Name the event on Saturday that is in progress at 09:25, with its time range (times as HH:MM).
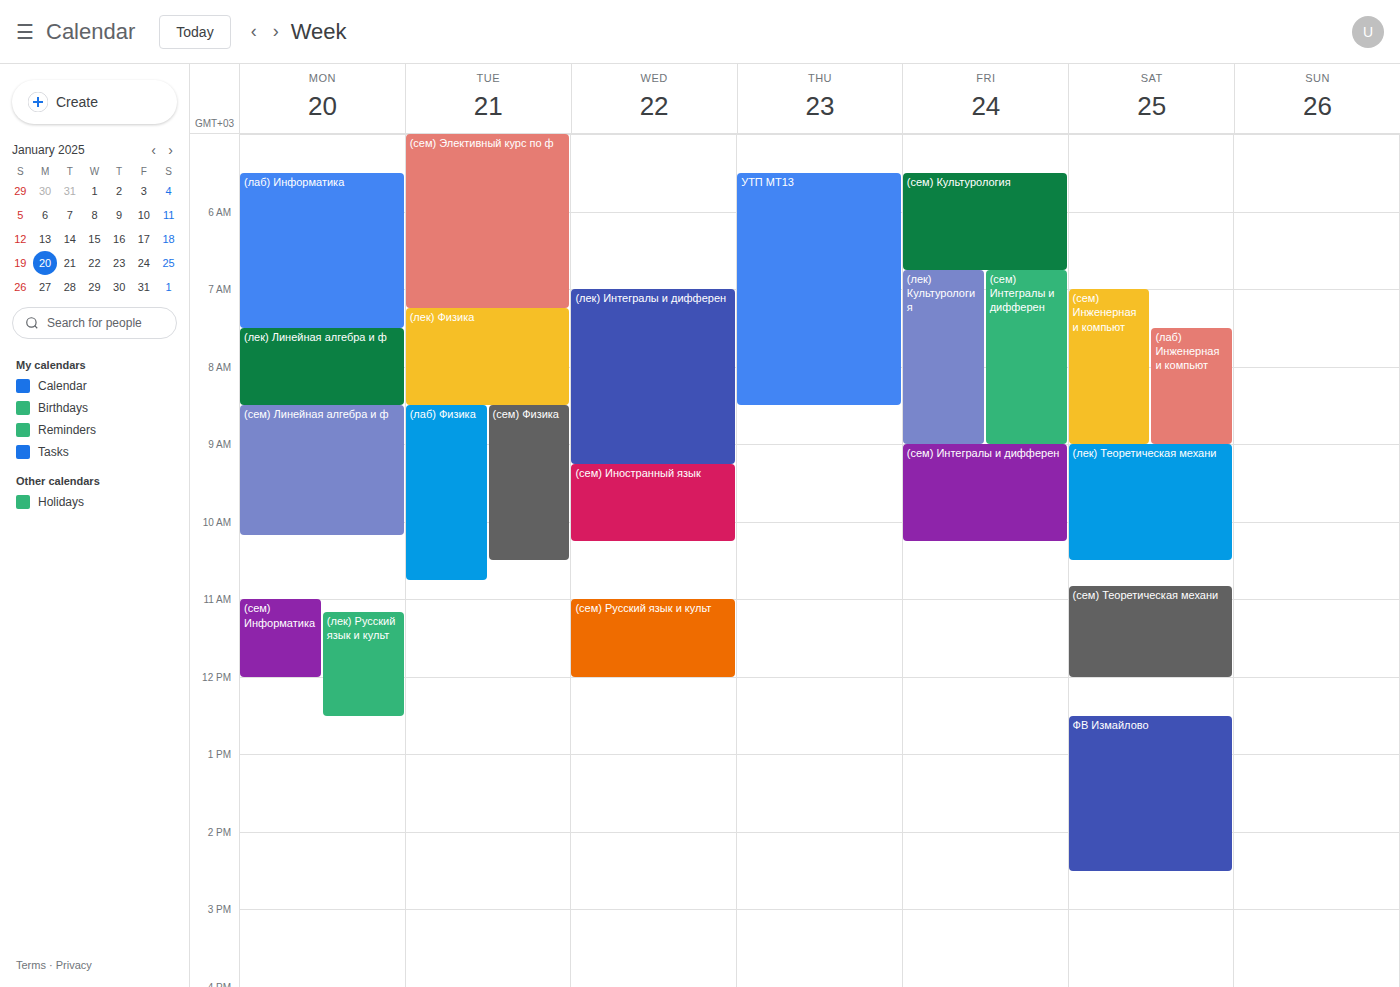
"(лек) Теоретическая механи", 09:00 to 10:30